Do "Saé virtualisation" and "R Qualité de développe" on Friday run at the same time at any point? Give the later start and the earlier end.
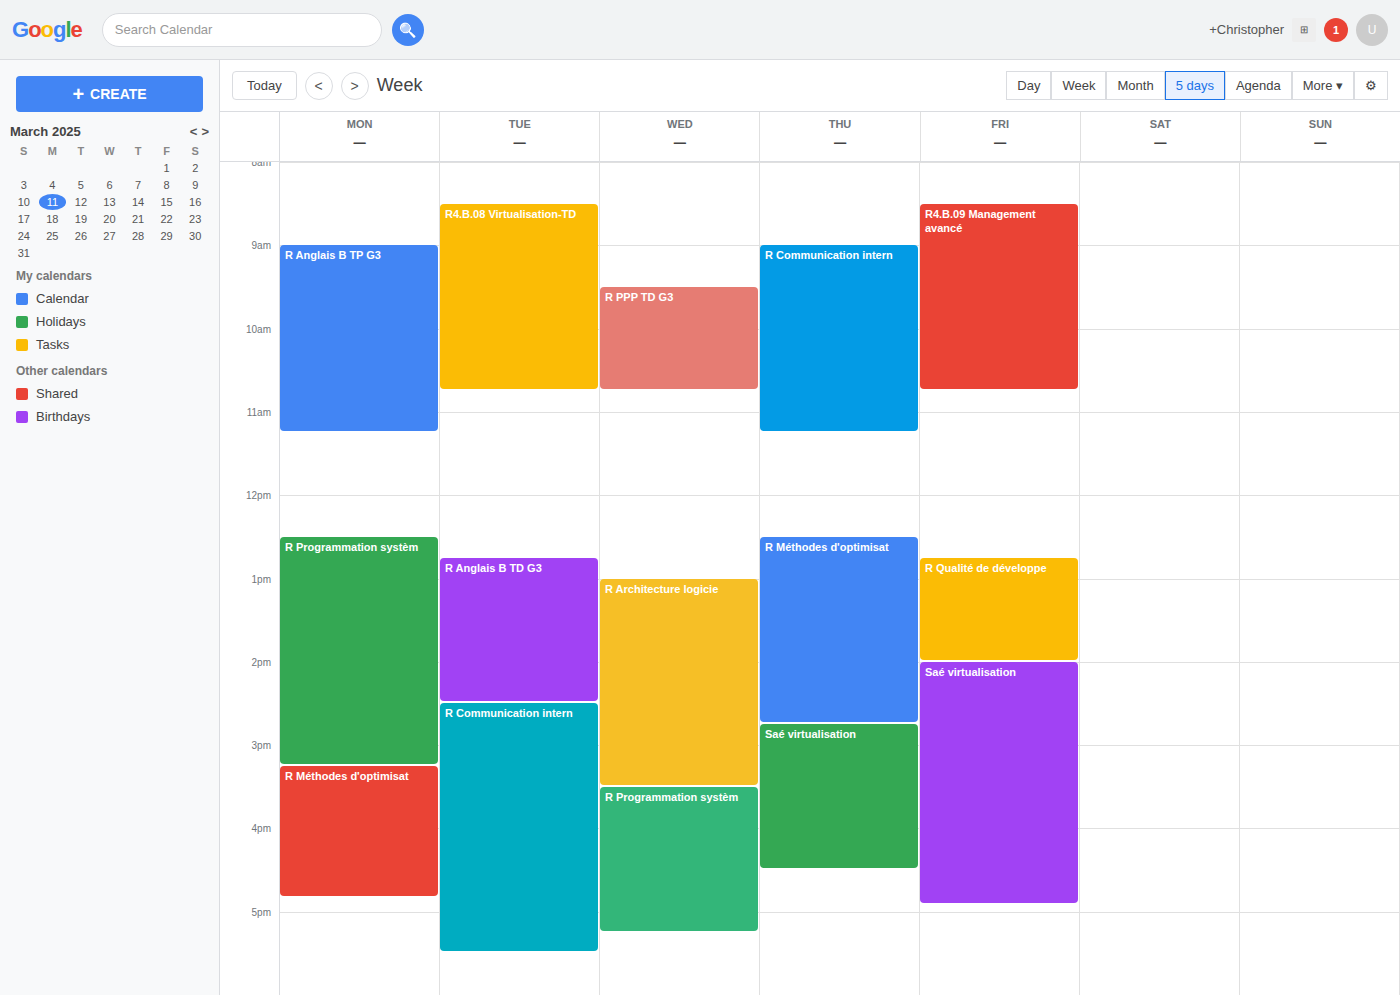
"R Qualité de développe" ends at 2:00 PM, exactly when "Saé virtualisation" starts -- they touch but do not overlap.